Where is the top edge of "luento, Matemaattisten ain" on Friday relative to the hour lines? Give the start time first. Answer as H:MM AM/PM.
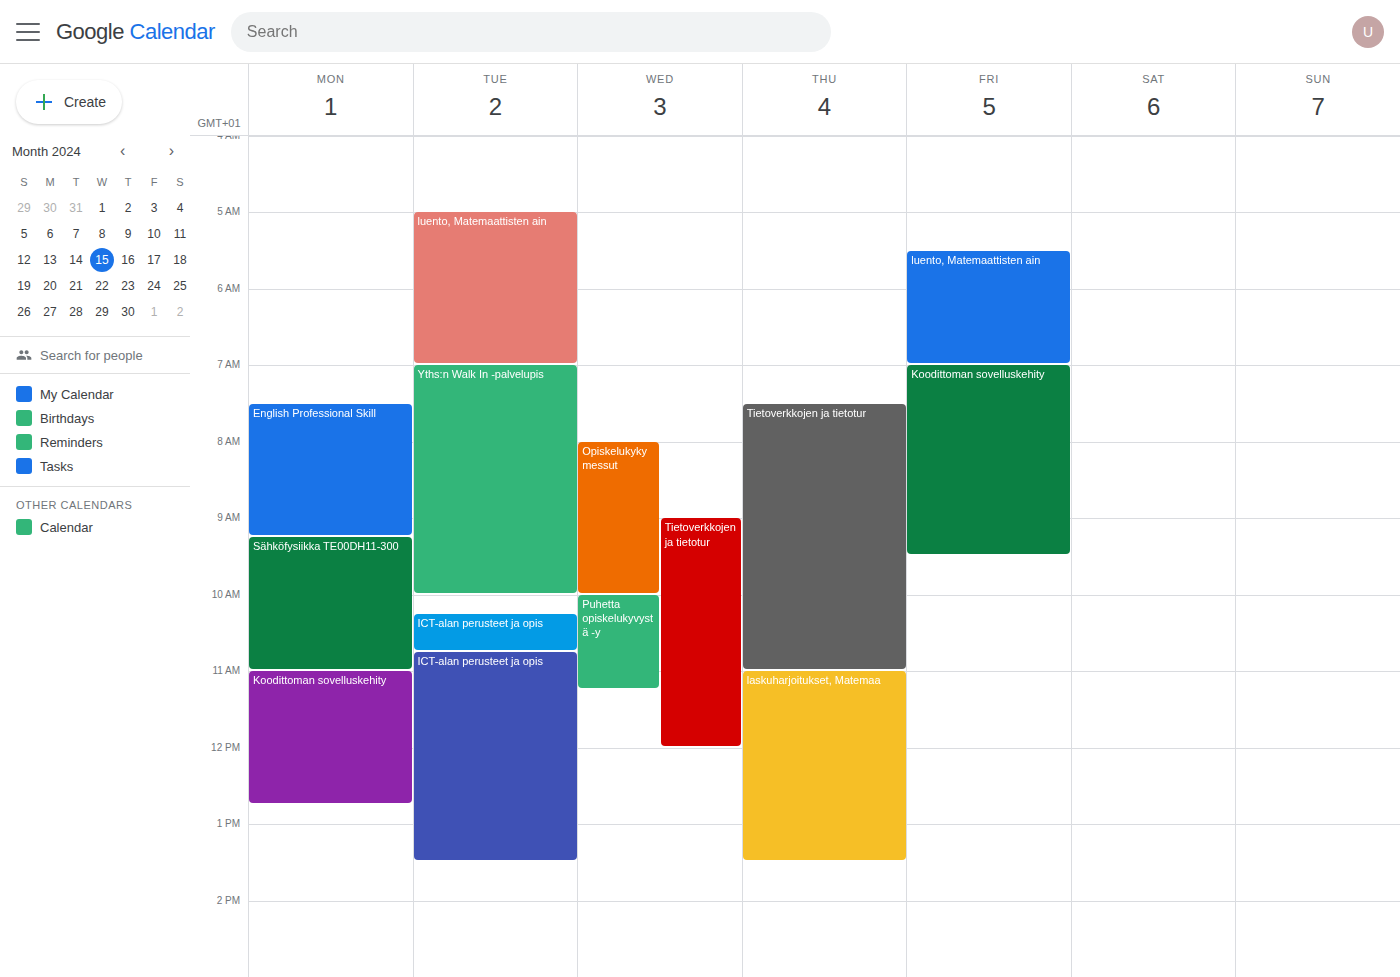
5:30 AM -- halfway between the 5 AM and 6 AM lines.